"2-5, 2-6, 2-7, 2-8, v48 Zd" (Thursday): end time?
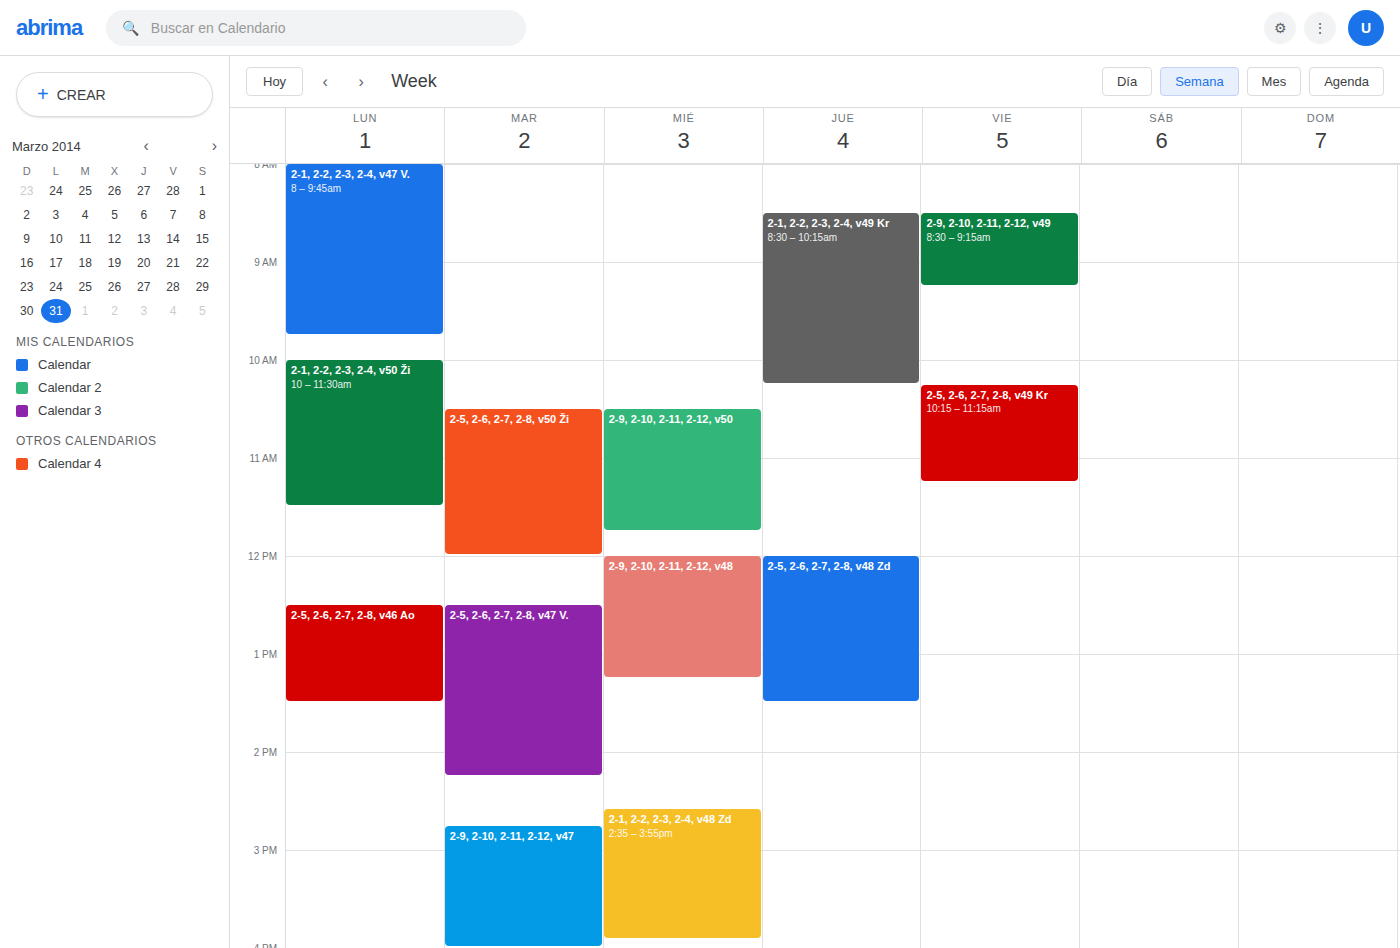
1:30 PM